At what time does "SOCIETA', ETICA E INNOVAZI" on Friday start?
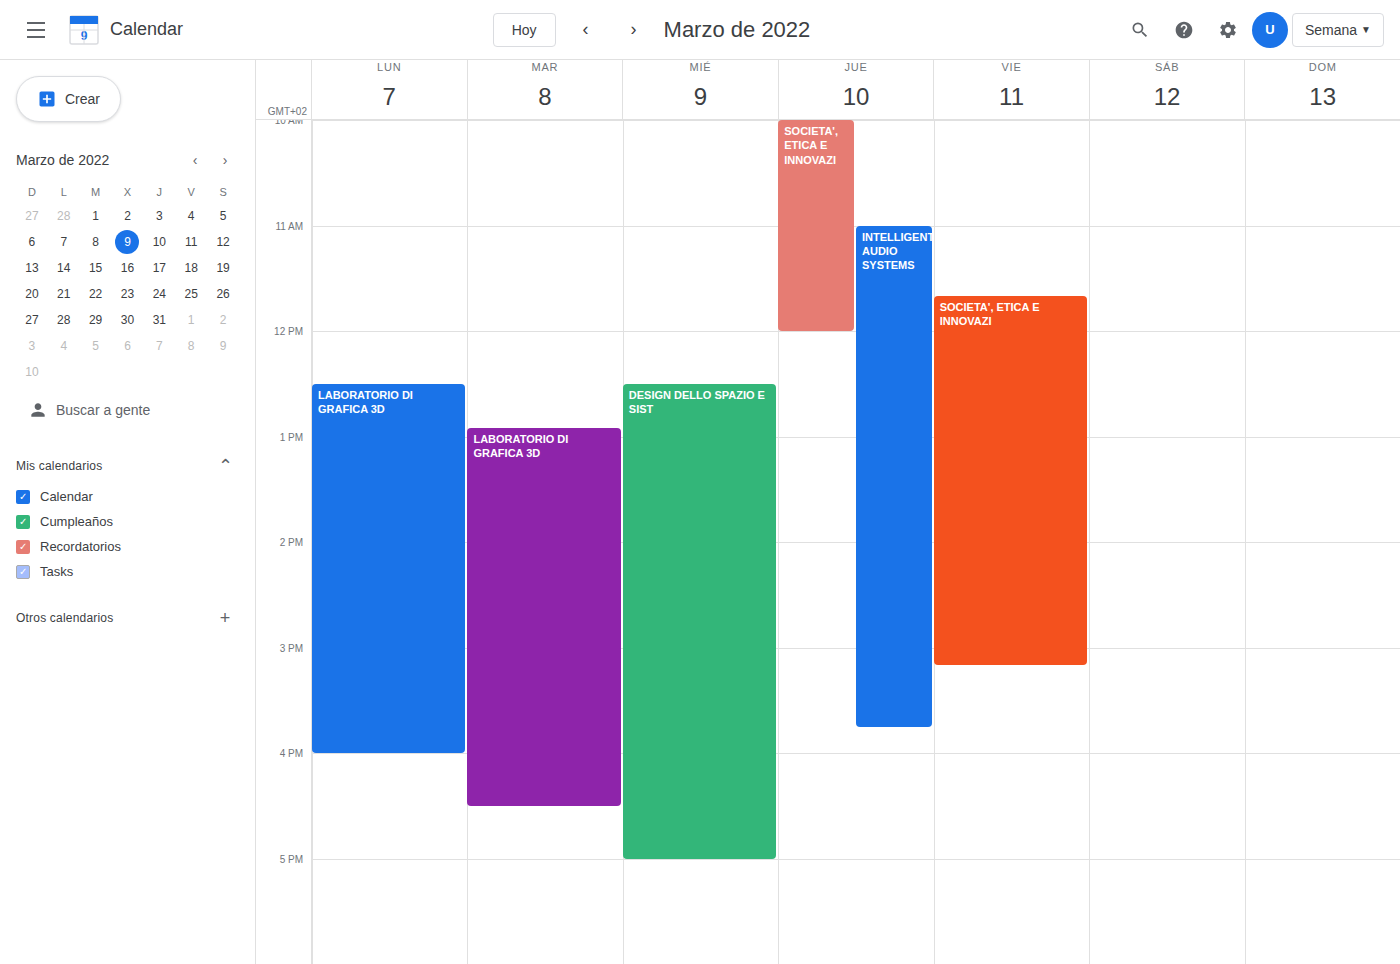
11:40 AM